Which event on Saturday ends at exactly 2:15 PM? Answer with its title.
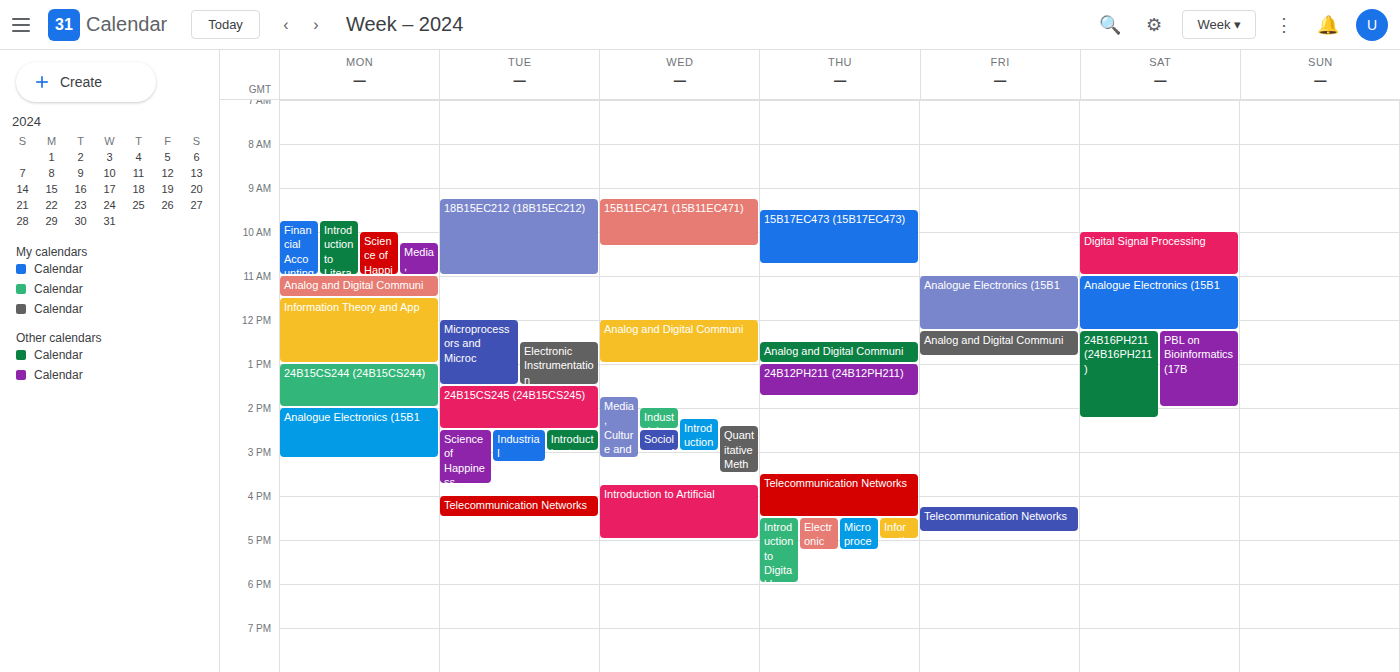
"24B16PH211 (24B16PH211)"